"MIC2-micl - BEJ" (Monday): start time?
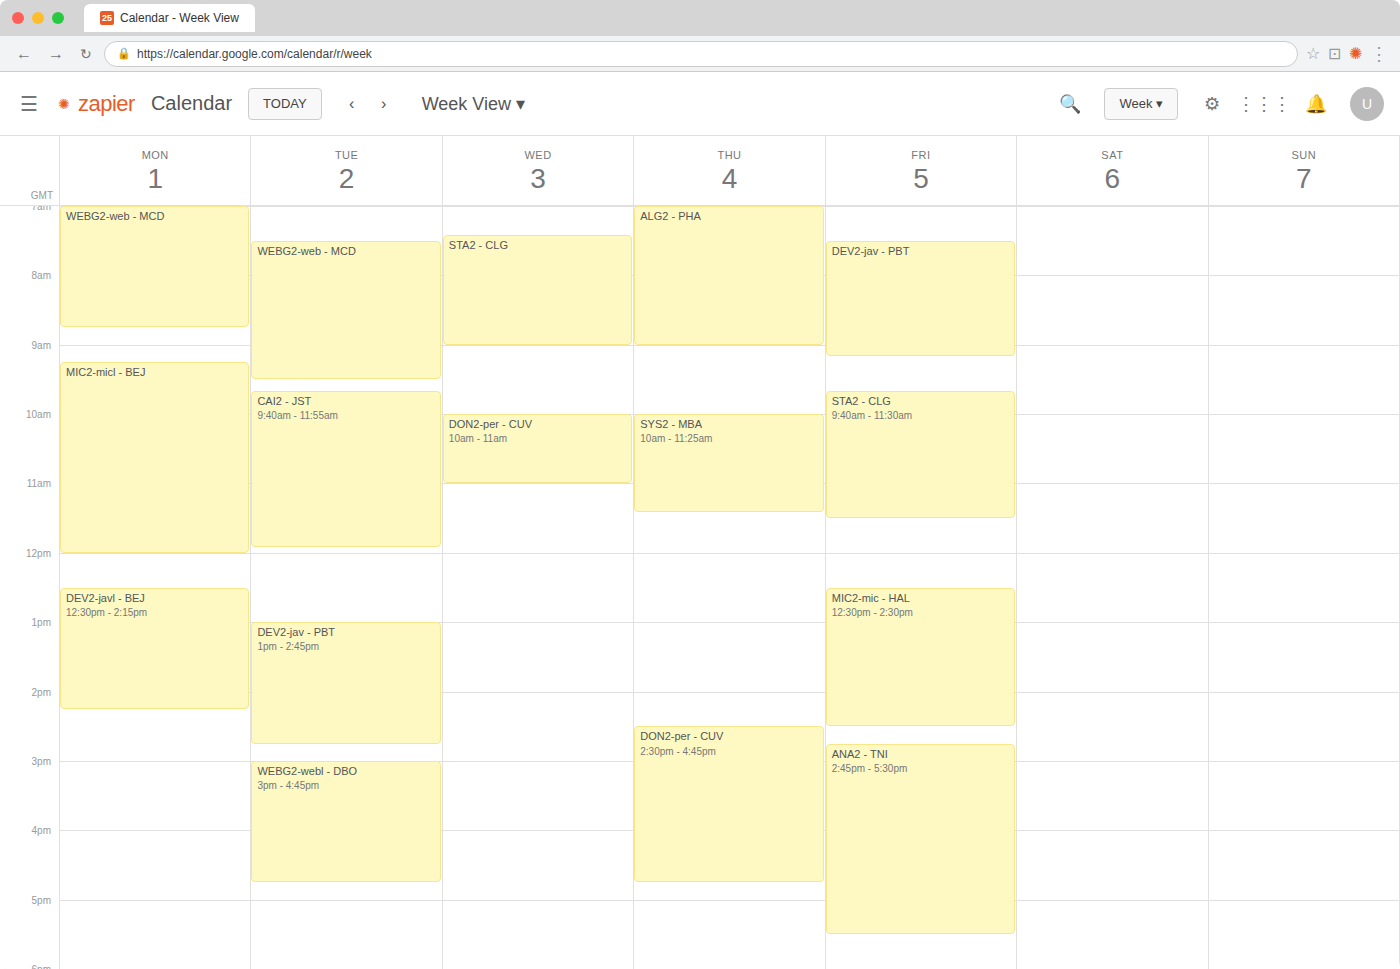
9:15 AM